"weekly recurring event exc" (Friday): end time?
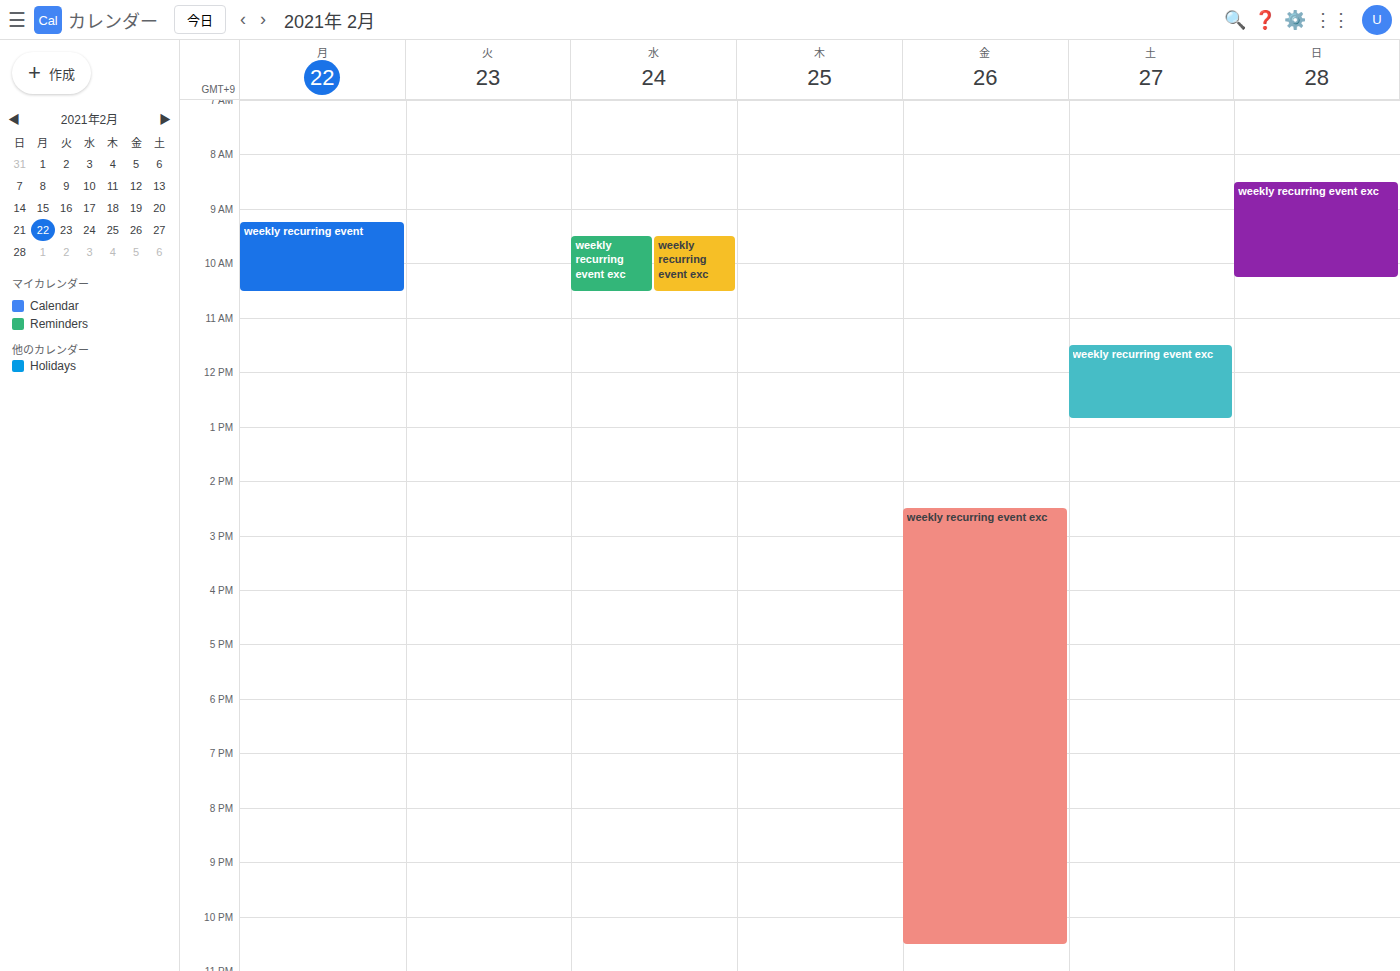
10:30 PM